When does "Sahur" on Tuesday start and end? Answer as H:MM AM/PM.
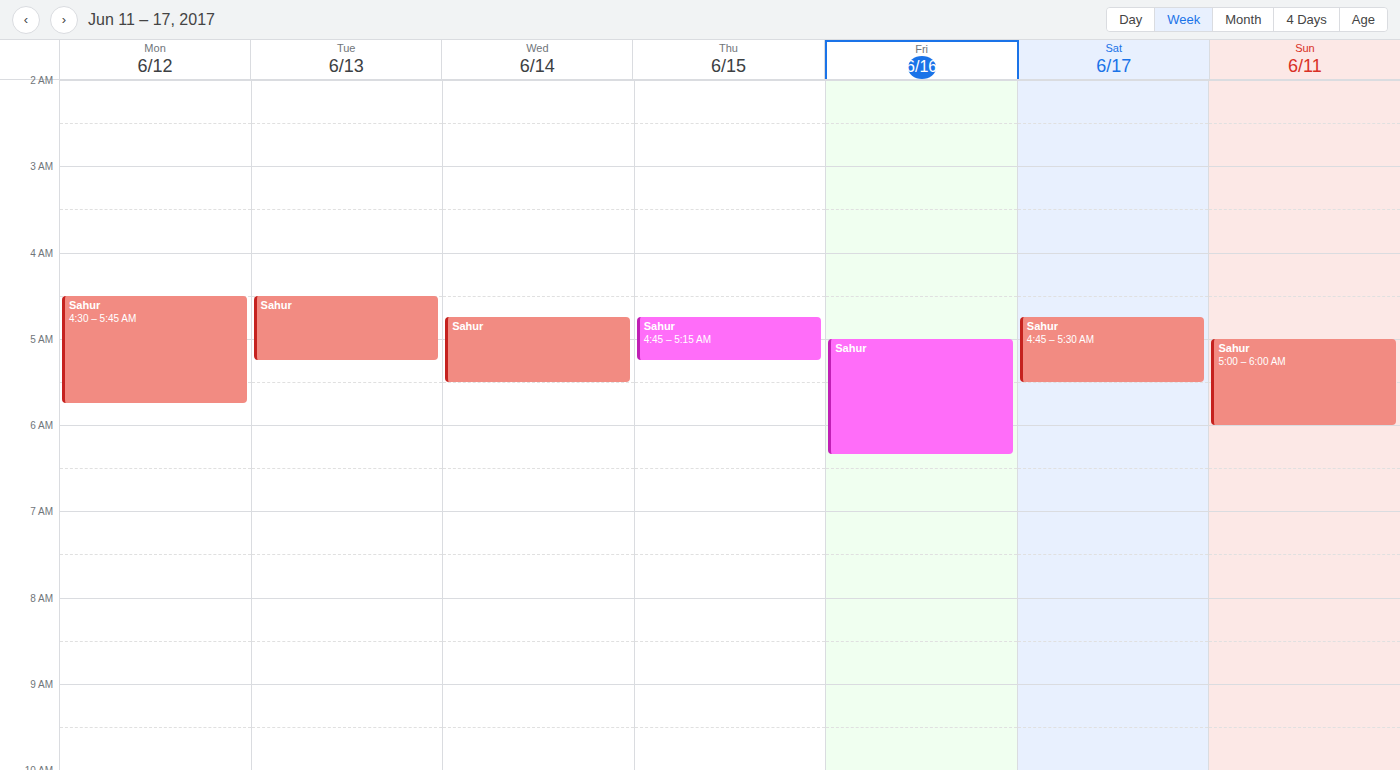
4:30 AM to 5:15 AM